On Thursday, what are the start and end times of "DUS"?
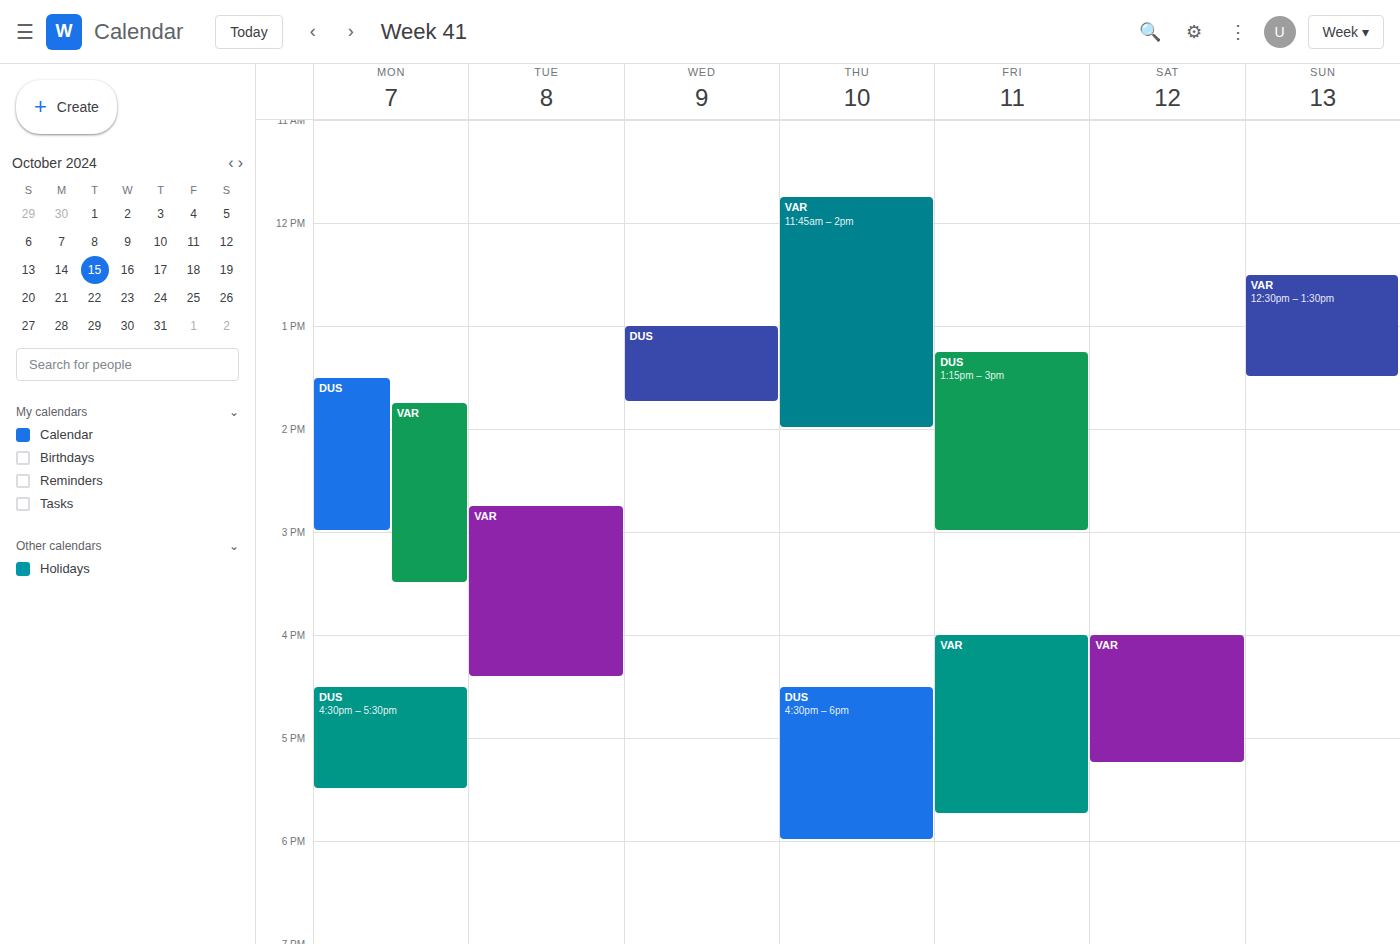
4:30 PM to 6:00 PM